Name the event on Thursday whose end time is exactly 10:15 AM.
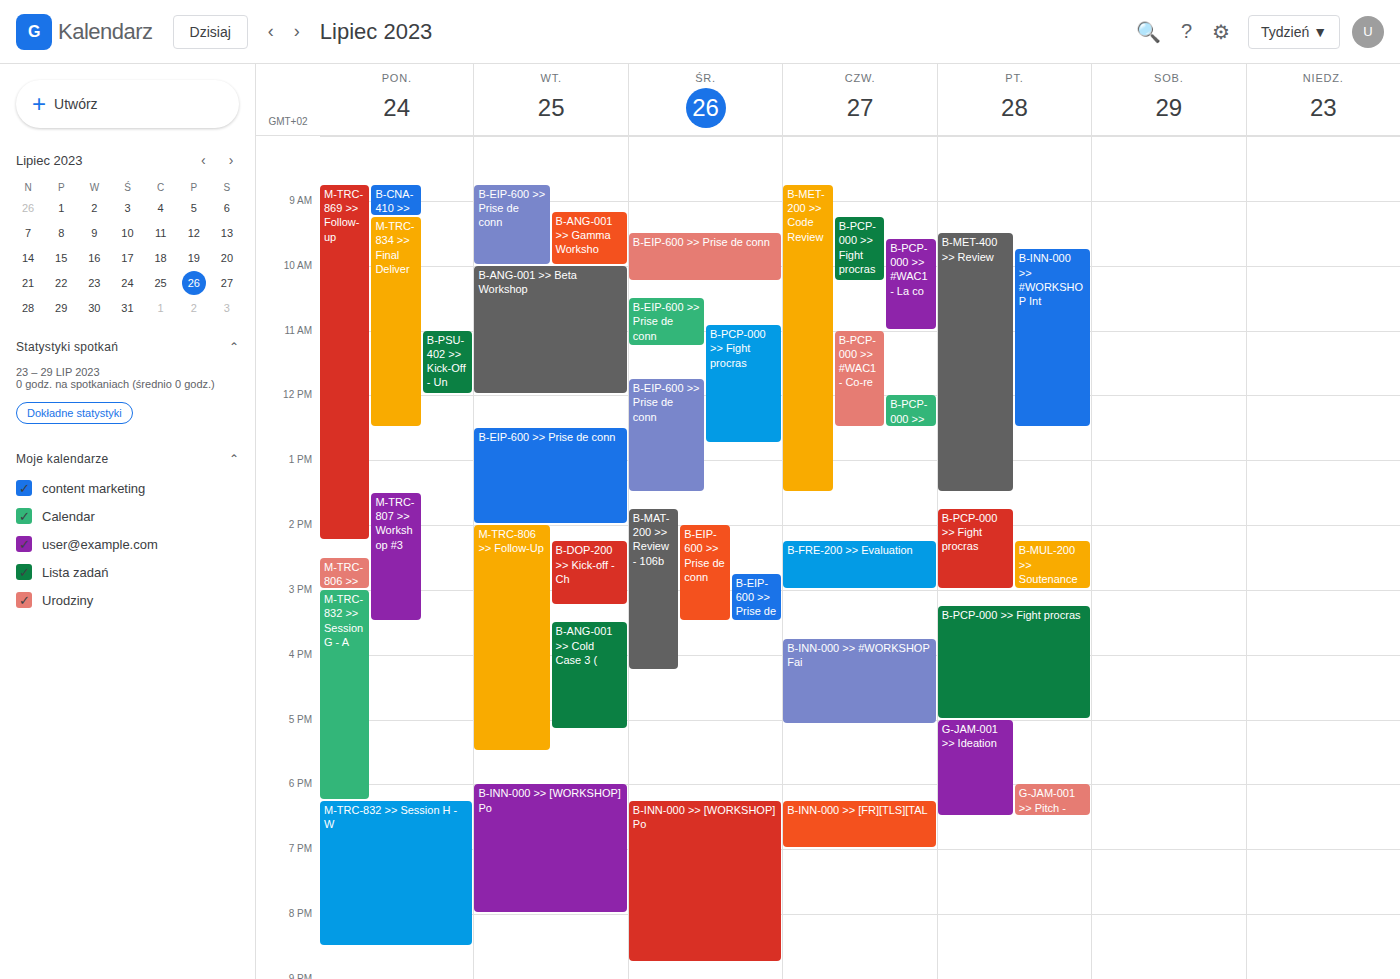
"B-PCP-000 >> Fight procras"